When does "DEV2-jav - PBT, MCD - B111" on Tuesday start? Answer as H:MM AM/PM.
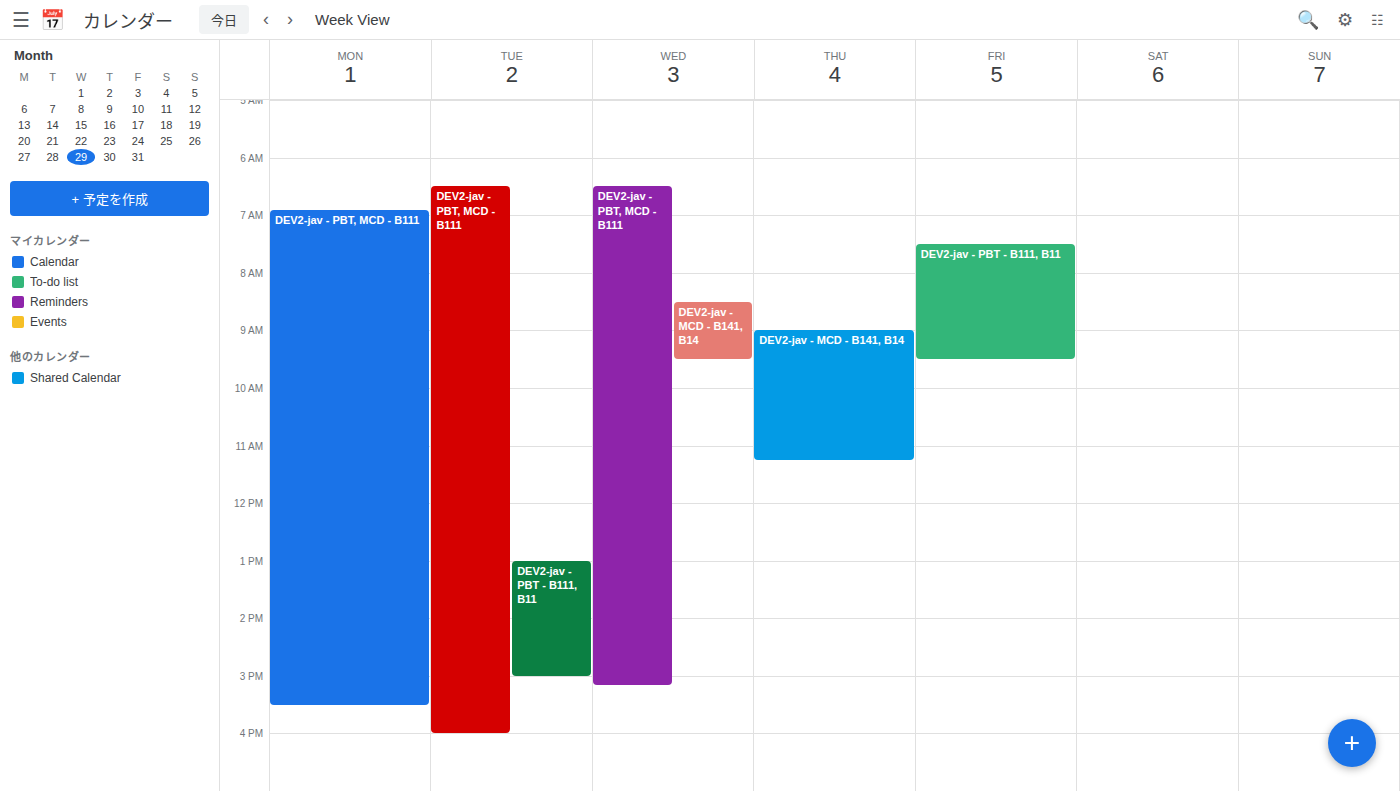
6:30 AM